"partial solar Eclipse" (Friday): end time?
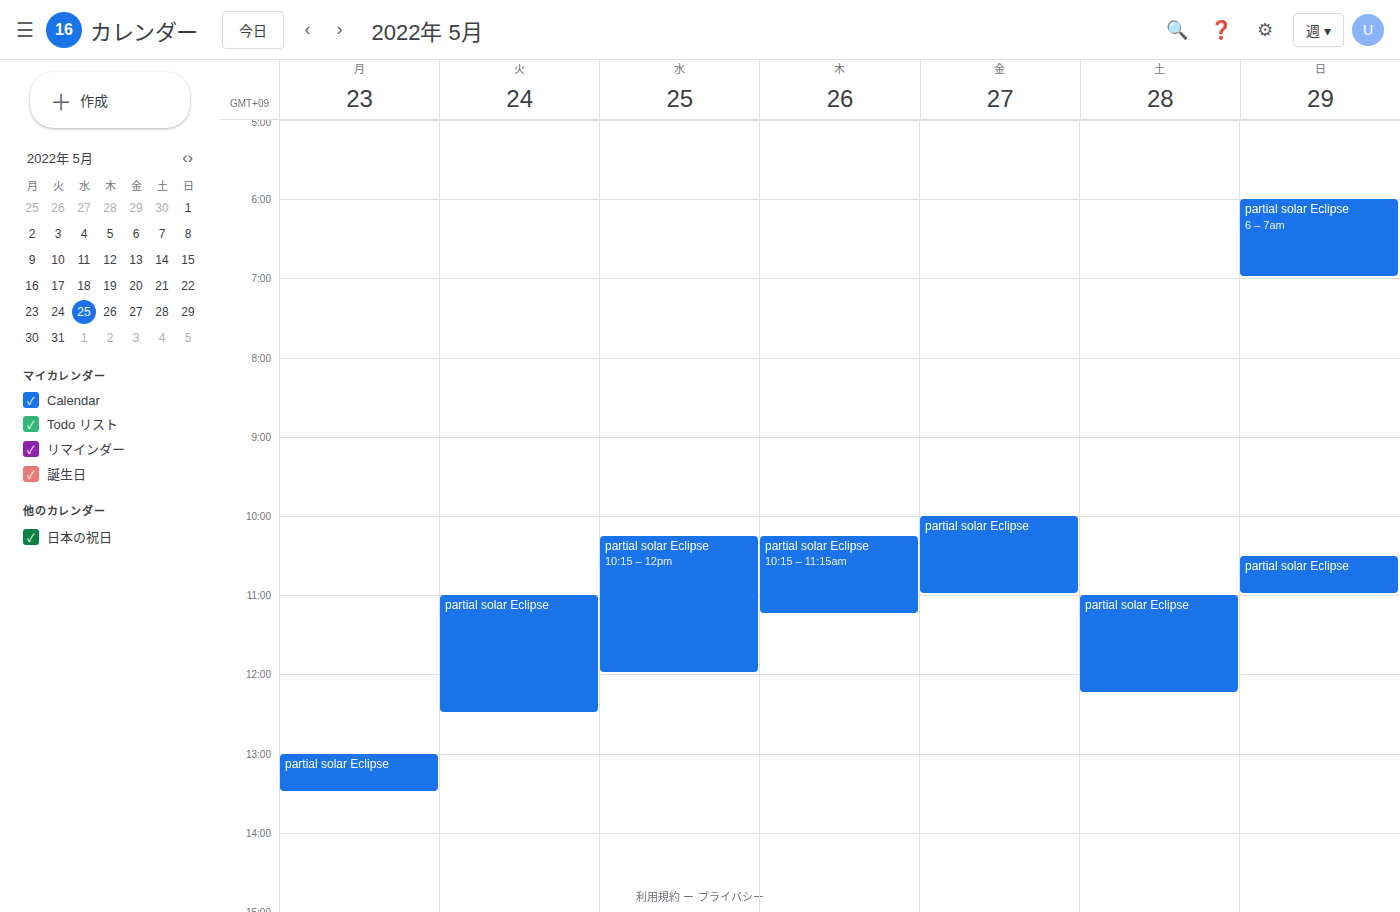
11:00 AM